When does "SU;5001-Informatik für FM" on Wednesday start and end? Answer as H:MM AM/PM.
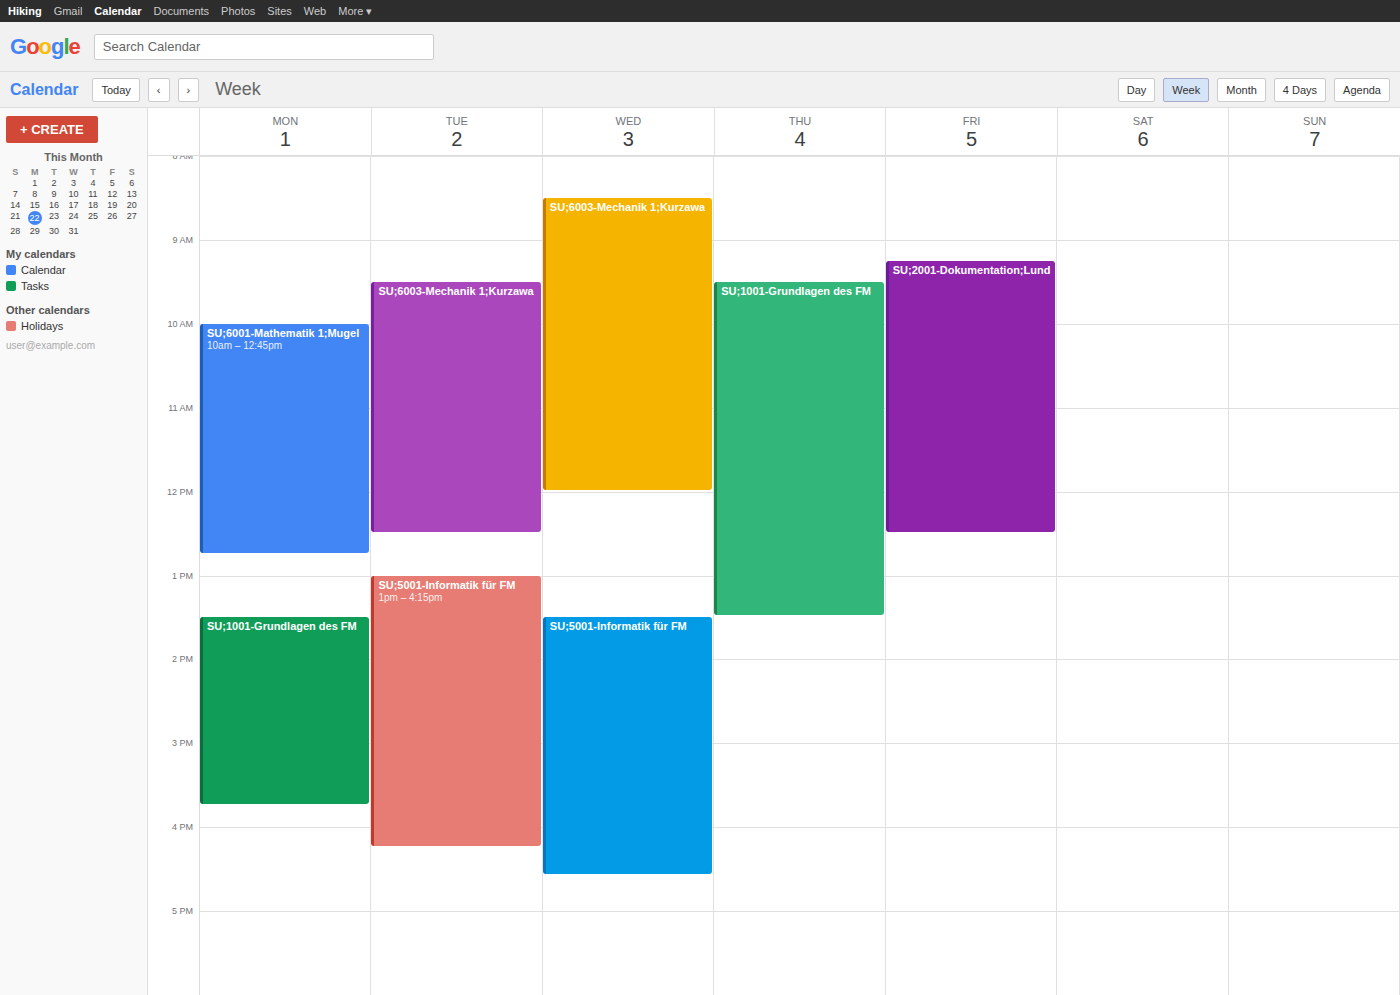
1:30 PM to 4:35 PM